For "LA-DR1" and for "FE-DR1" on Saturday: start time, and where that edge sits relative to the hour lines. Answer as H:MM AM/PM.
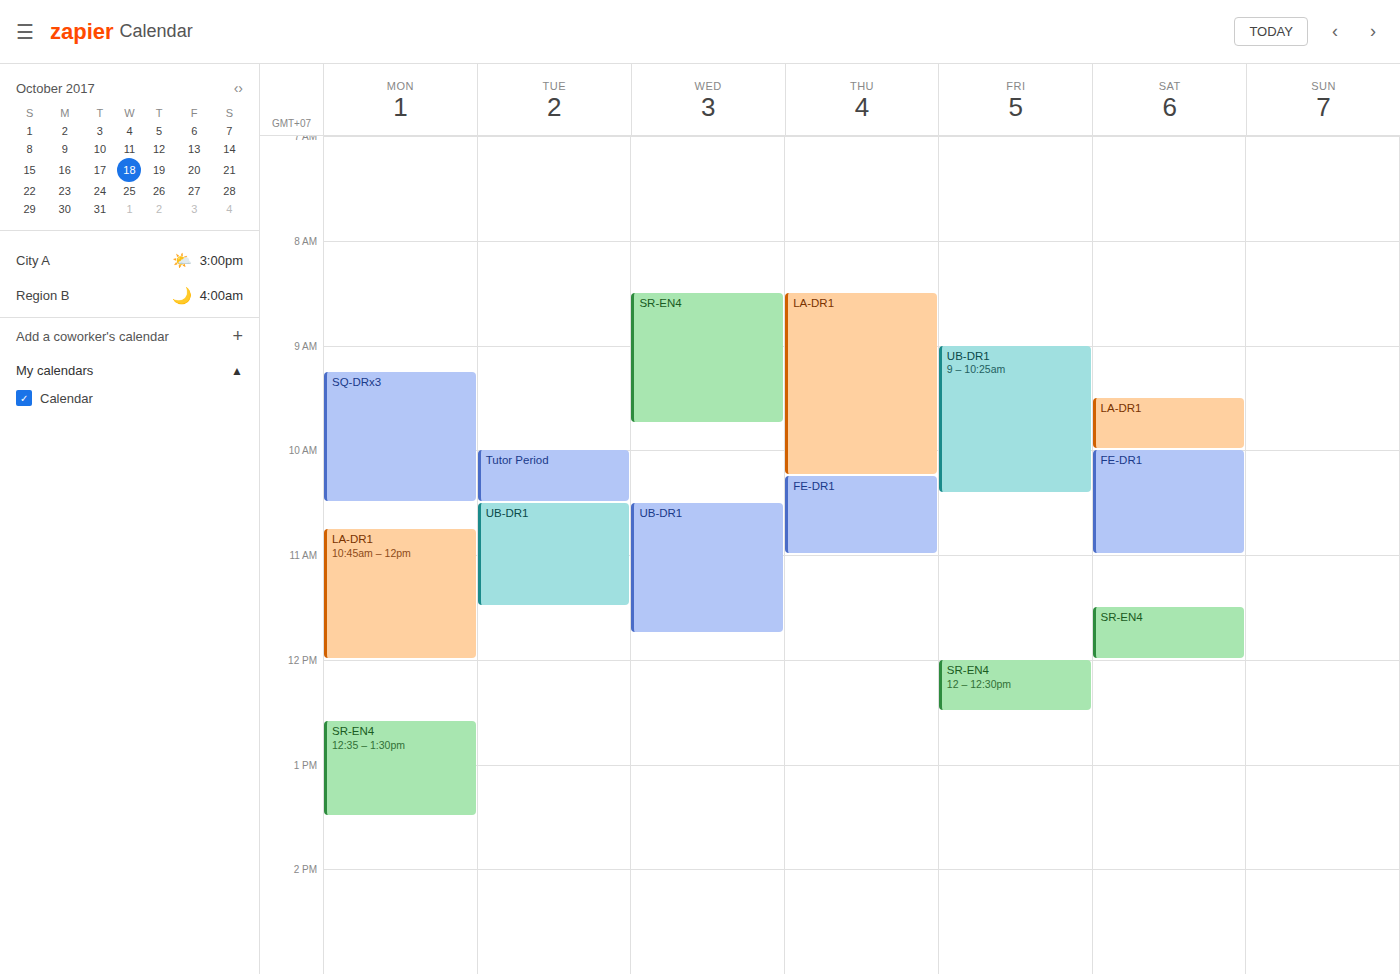
"LA-DR1": 9:30 AM, halfway between the 9 AM and 10 AM lines. "FE-DR1": 10:00 AM, exactly on the 10 AM line.